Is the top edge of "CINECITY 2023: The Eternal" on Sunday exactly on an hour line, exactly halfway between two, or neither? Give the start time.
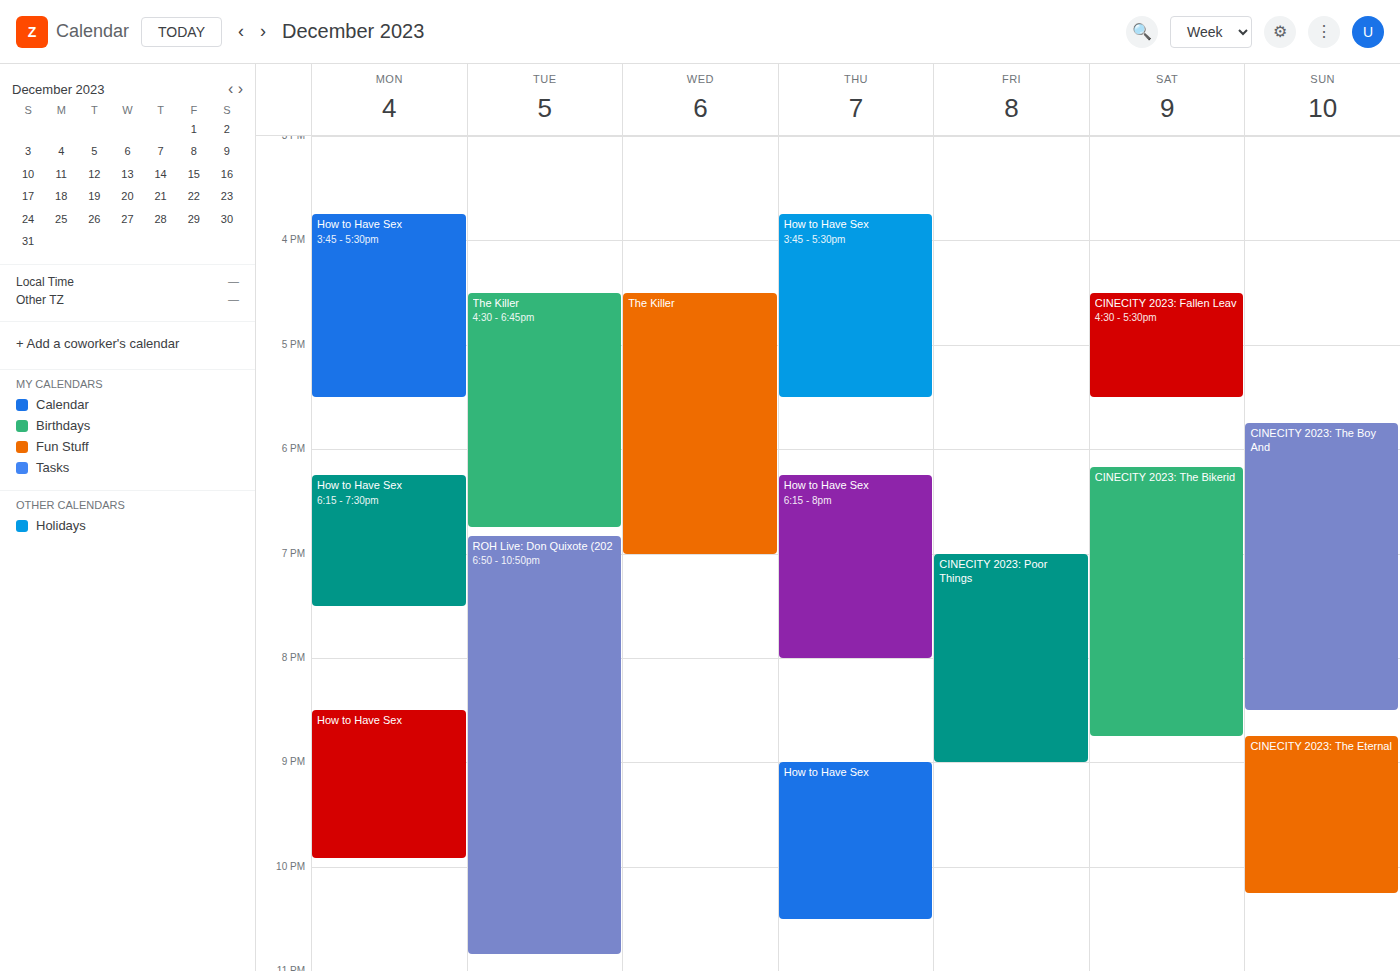
20:45 -- neither: three quarters of the way from the 20:00 line to the 21:00 line.